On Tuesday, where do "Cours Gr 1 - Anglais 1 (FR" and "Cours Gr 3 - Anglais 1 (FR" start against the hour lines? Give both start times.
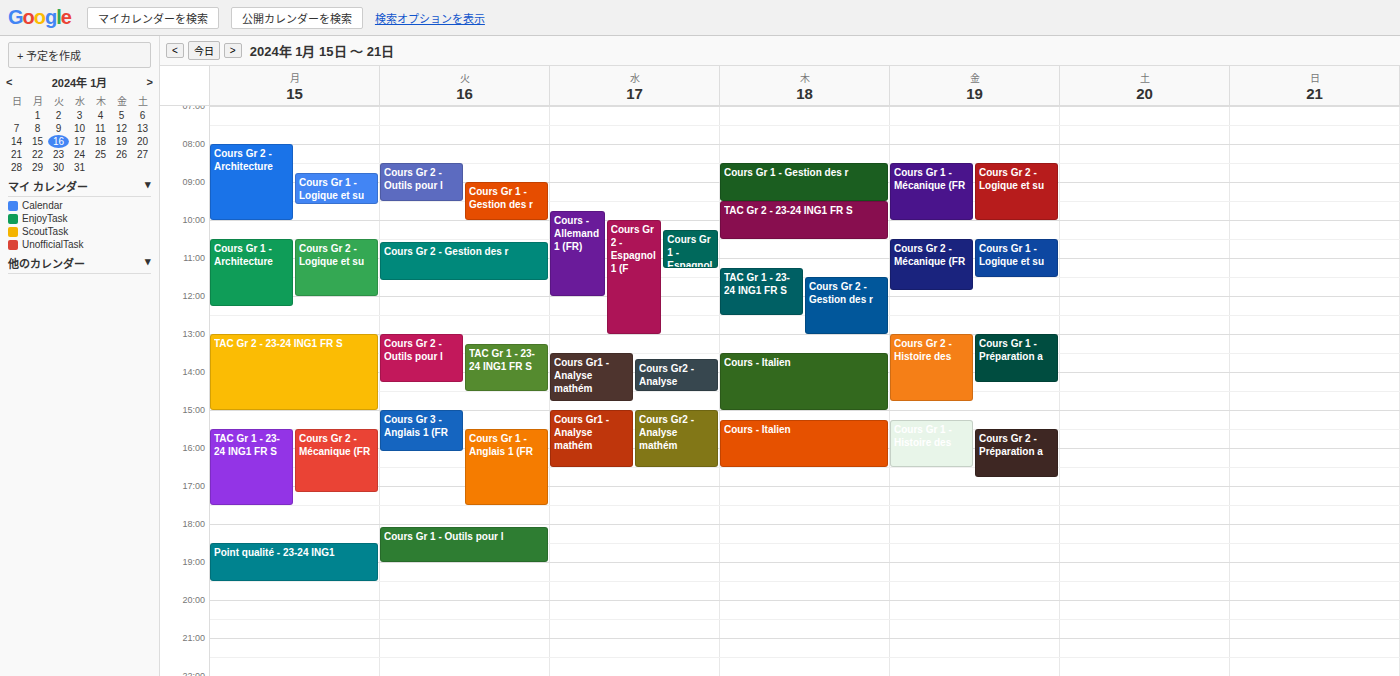
"Cours Gr 1 - Anglais 1 (FR": 3:30 PM, halfway between the 3 PM and 4 PM lines. "Cours Gr 3 - Anglais 1 (FR": 3:00 PM, exactly on the 3 PM line.